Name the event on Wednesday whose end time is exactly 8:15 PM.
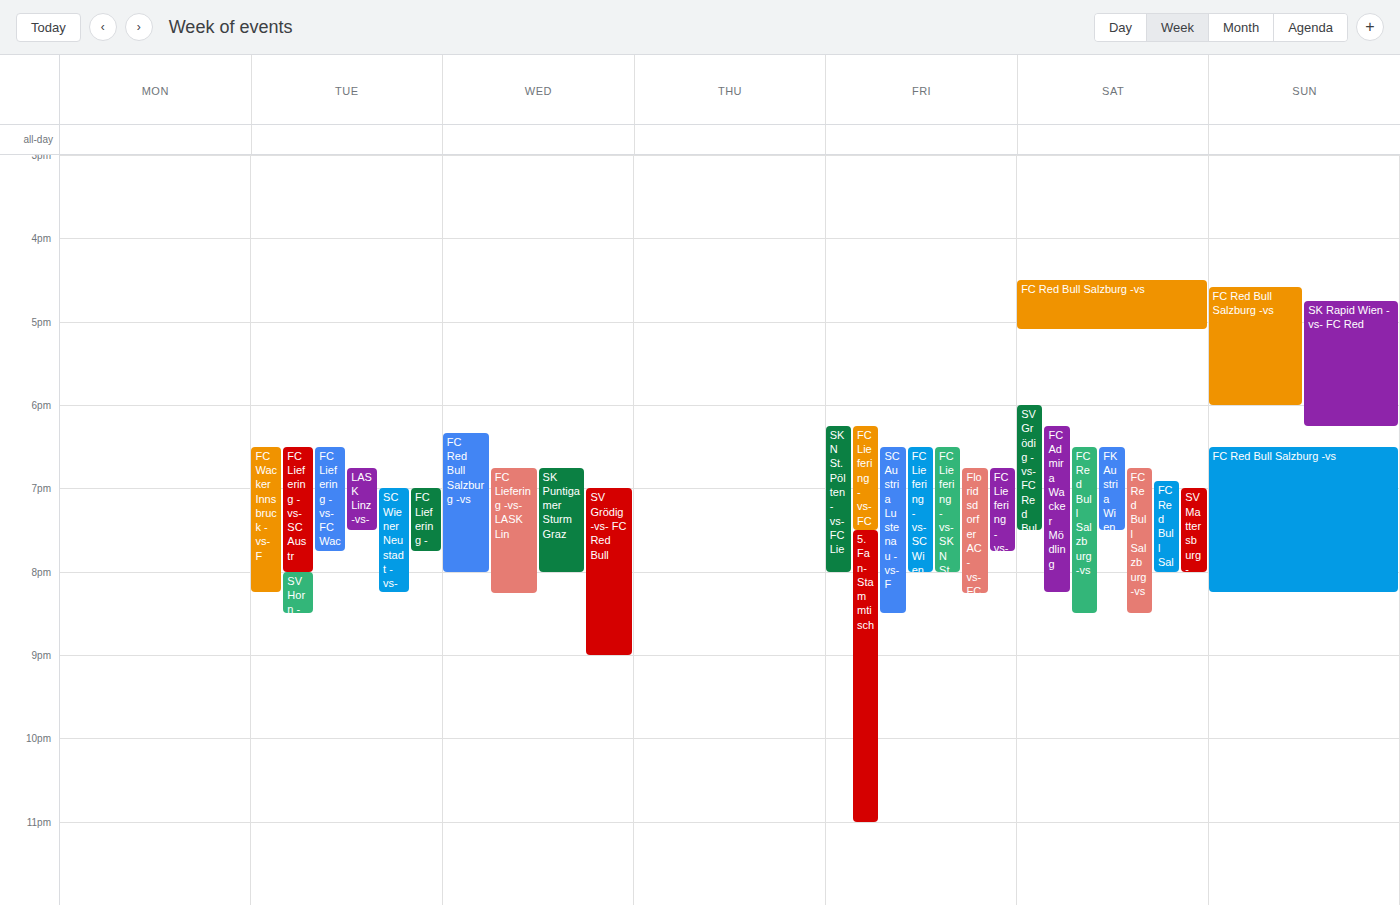
"FC Liefering -vs- LASK Lin"